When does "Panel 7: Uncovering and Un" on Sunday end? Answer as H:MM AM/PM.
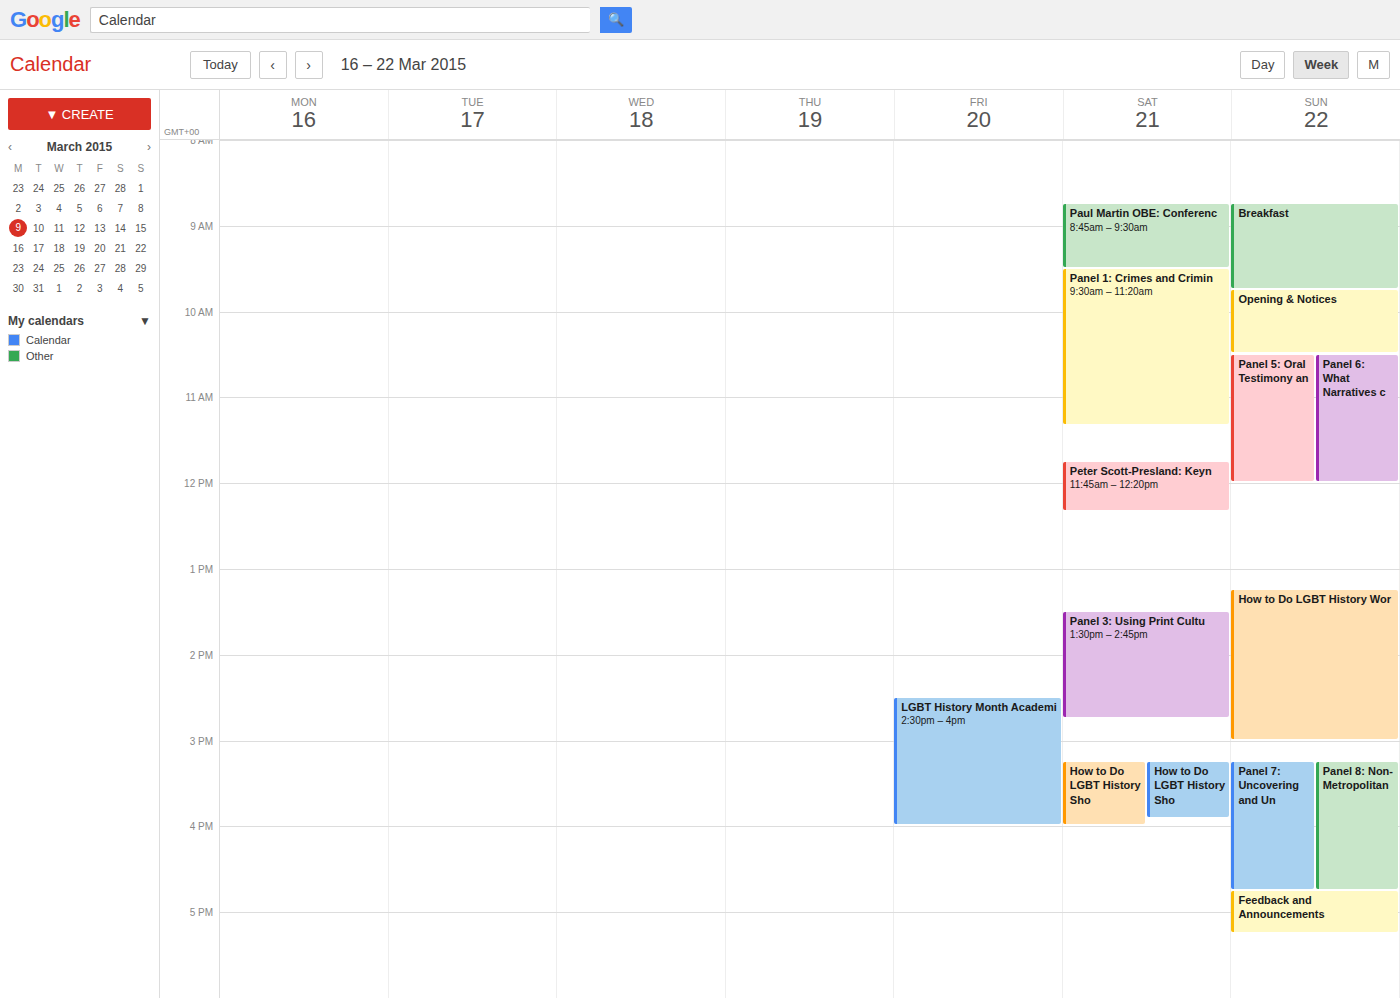
4:45 PM